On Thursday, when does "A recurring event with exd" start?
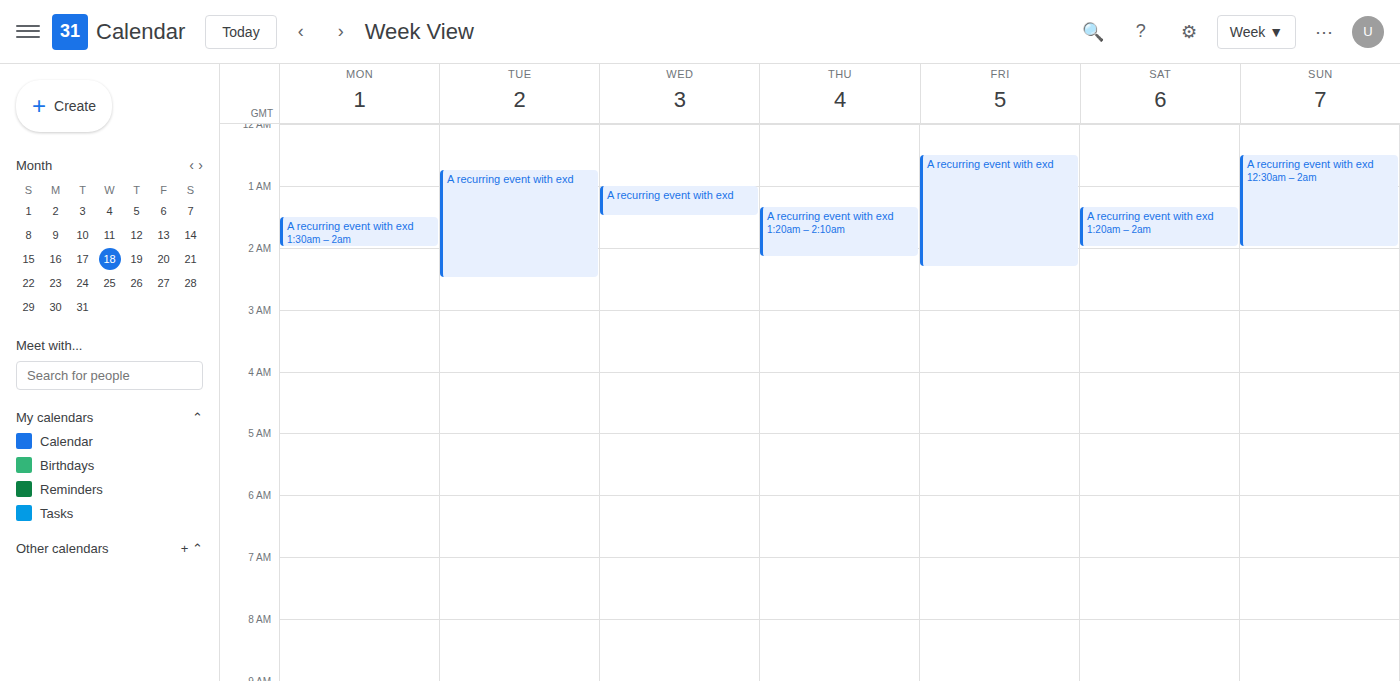
1:20 AM